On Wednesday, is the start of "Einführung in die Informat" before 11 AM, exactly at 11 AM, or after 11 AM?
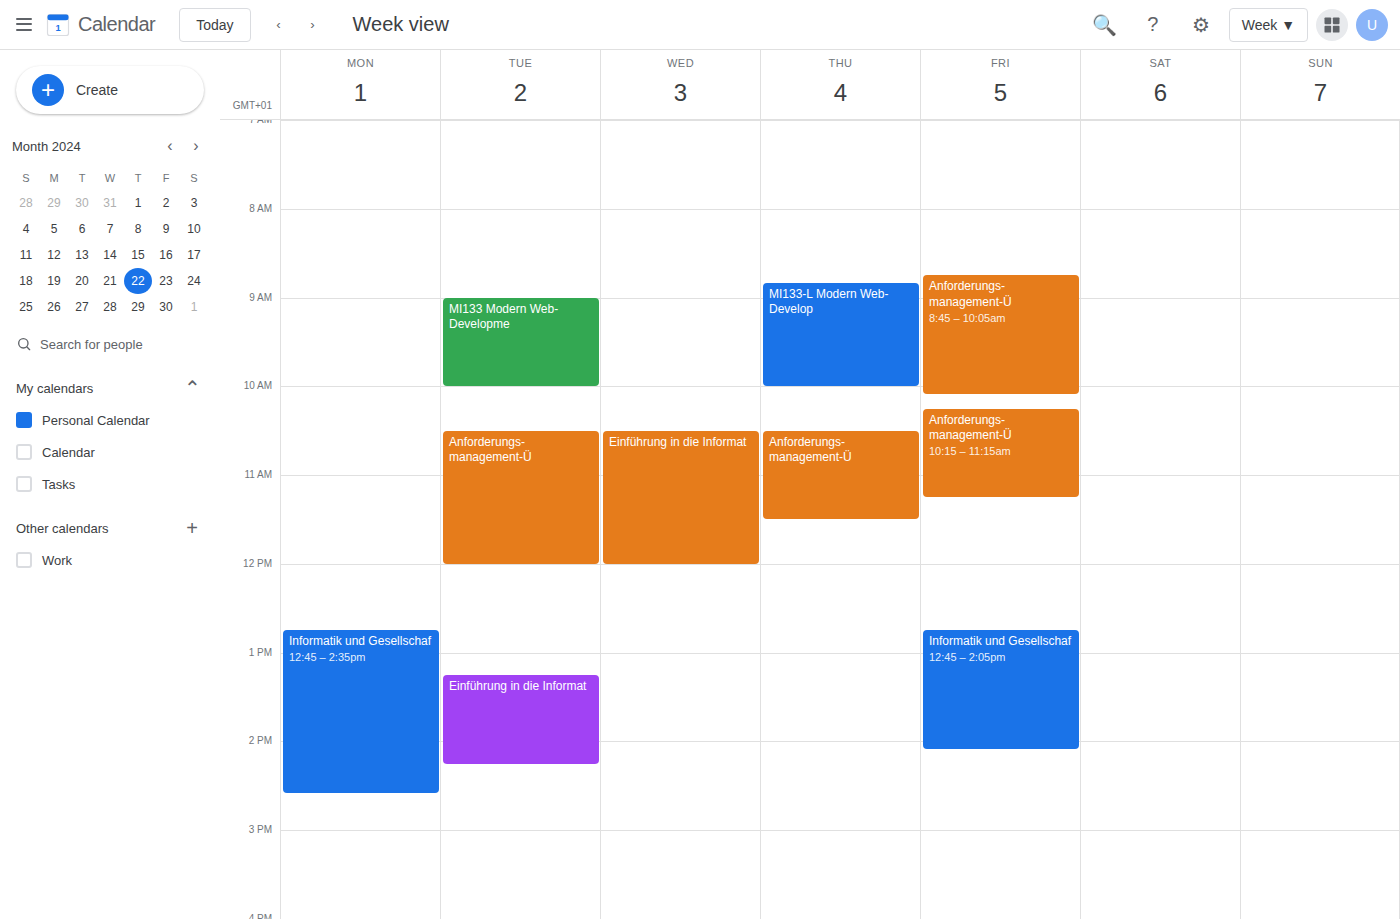
10:30 AM -- before 11 AM, 30 minutes above the 11 AM line.